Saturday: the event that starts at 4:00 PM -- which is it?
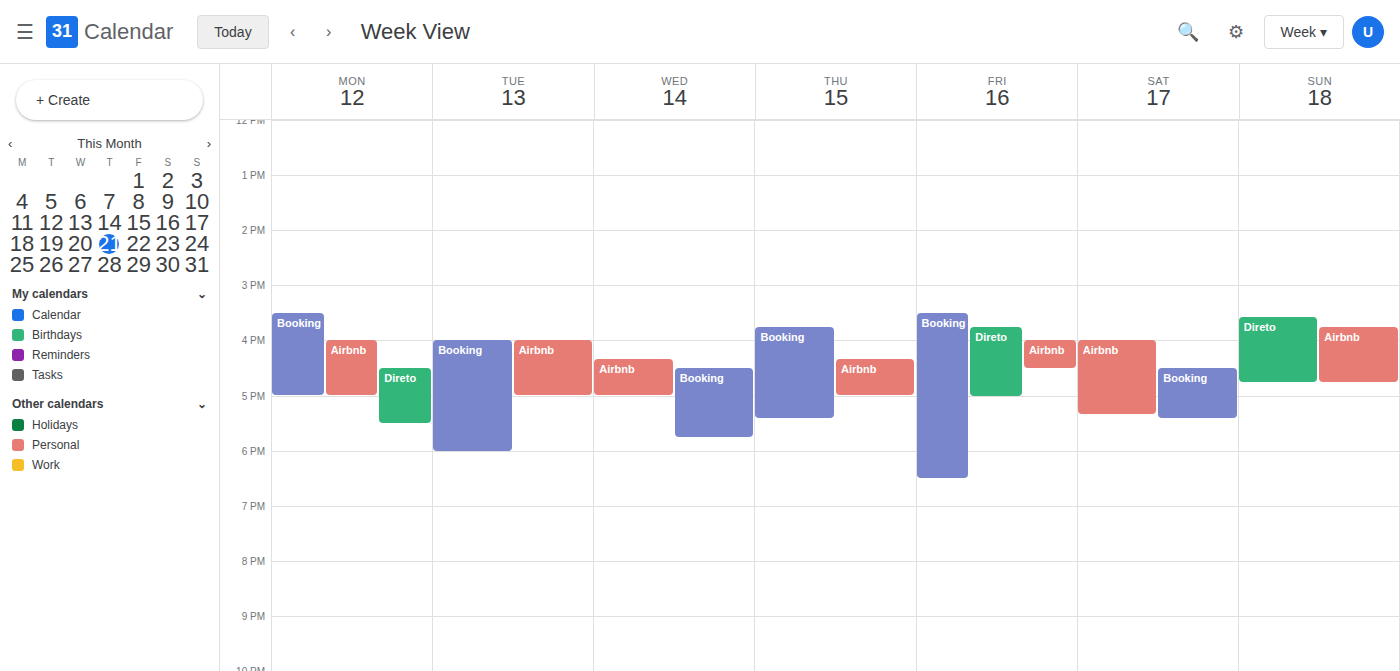
"Airbnb"